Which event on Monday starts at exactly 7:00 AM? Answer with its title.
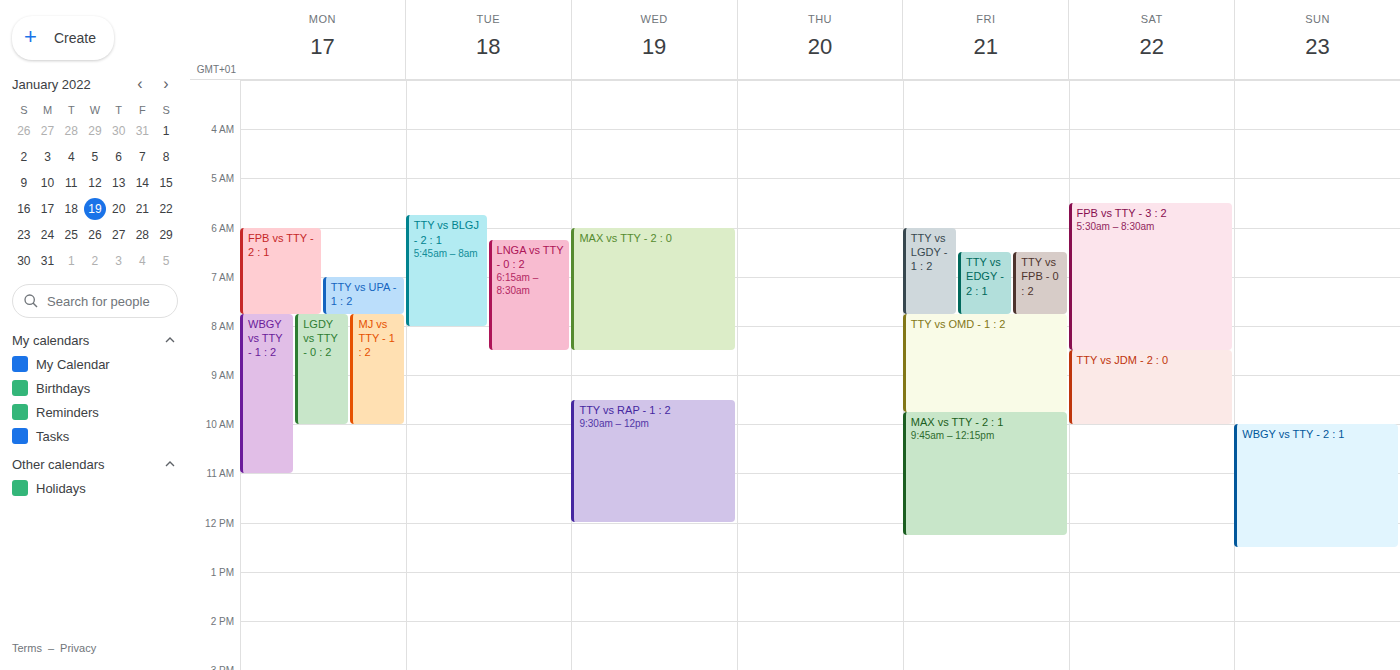
"TTY vs UPA - 1 : 2"